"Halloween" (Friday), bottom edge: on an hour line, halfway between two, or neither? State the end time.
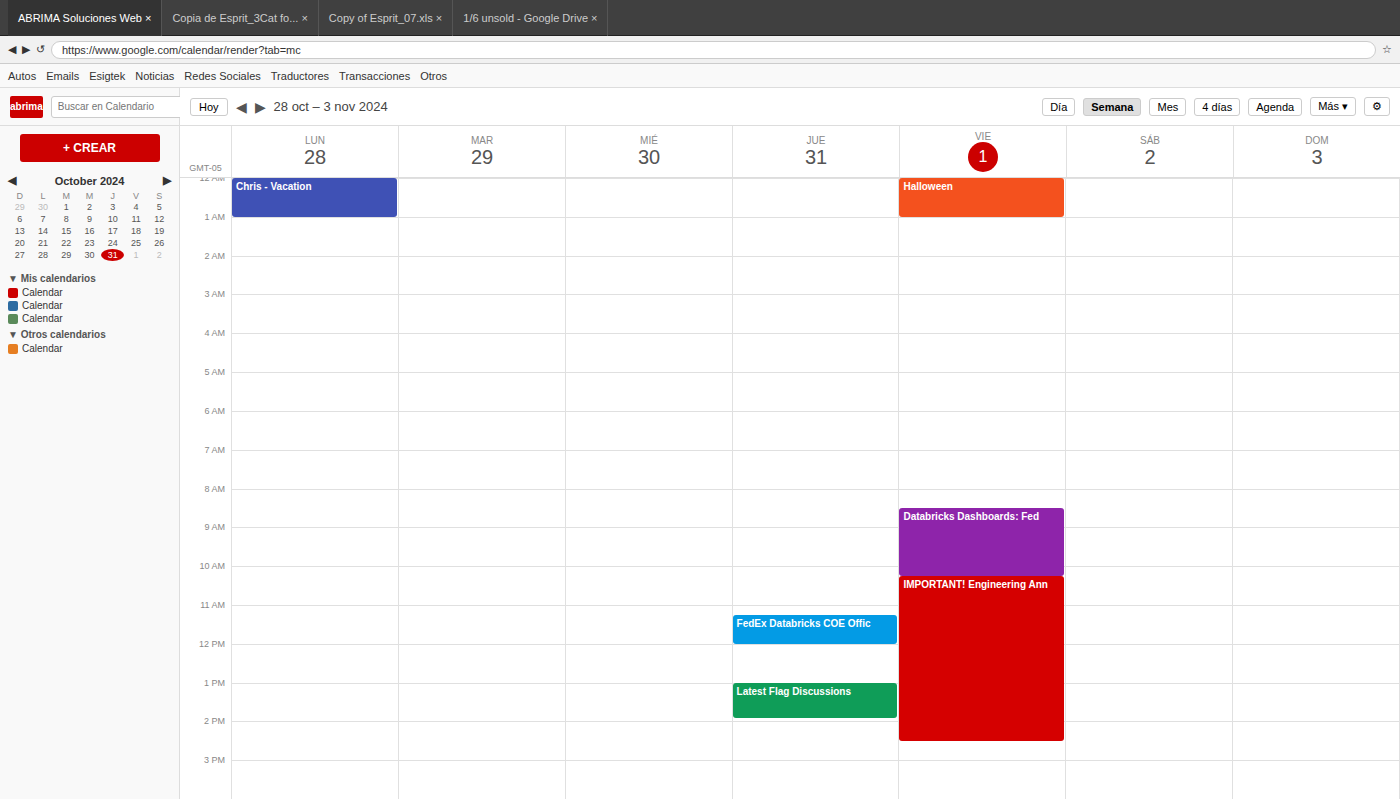
1:00 AM -- exactly on the 1 AM line.